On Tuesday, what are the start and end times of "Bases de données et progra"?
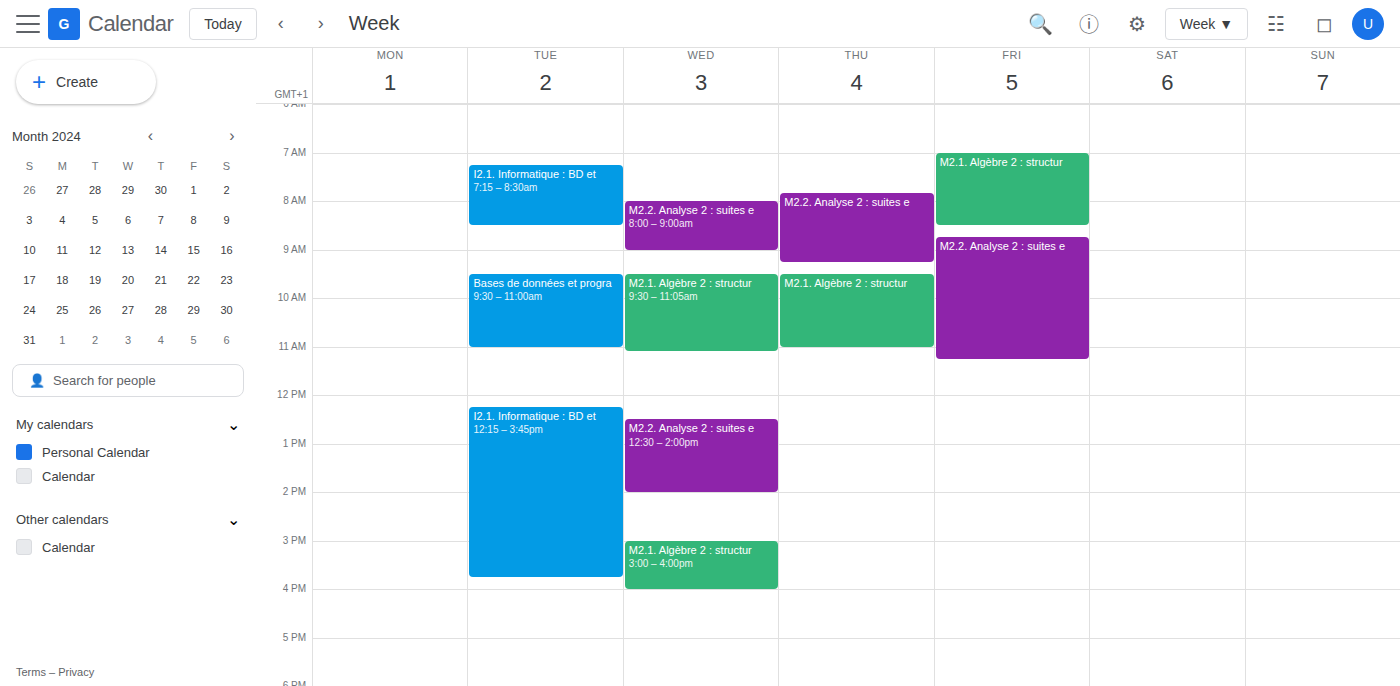
9:30 AM to 11:00 AM